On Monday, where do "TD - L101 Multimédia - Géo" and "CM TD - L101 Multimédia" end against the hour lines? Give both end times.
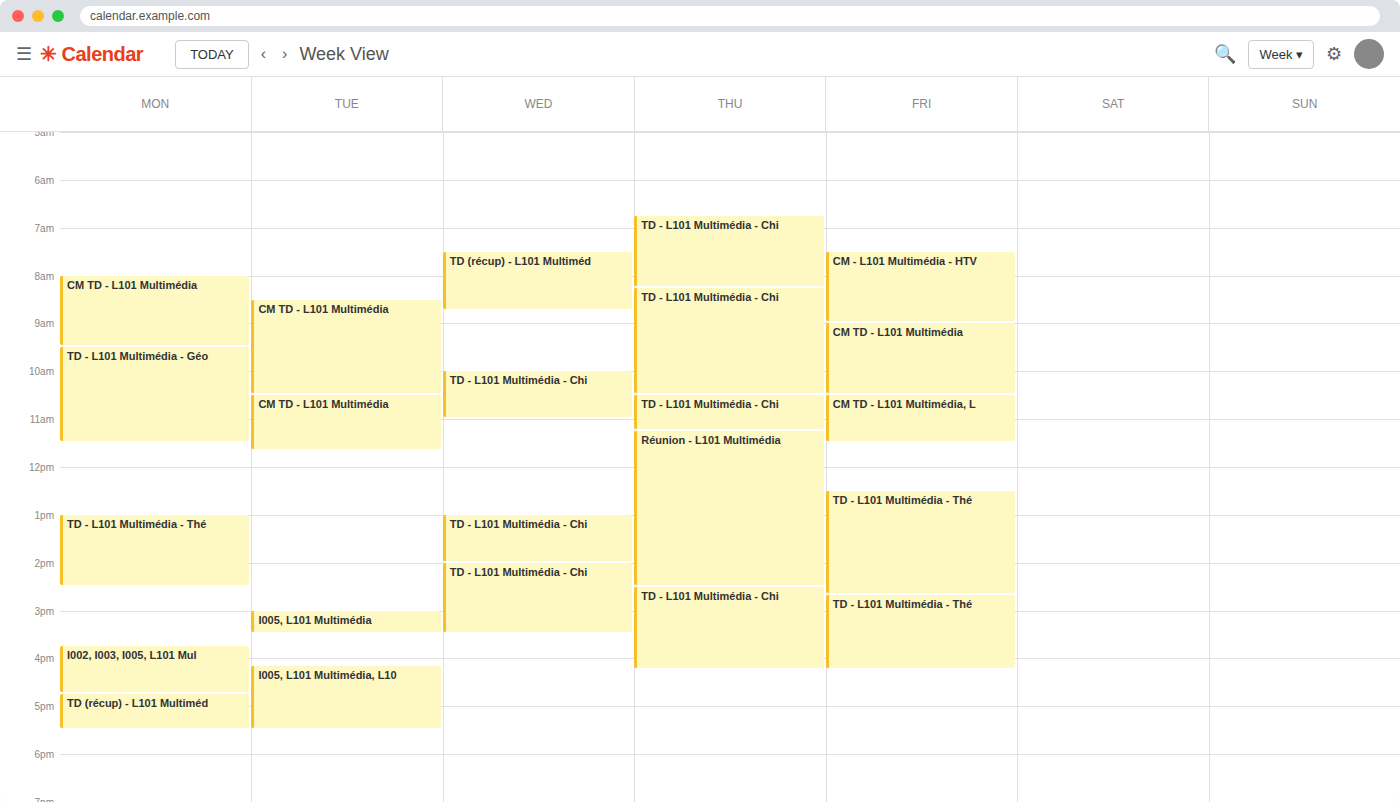
"TD - L101 Multimédia - Géo": 11:30 AM, halfway between the 11 AM and 12 PM lines. "CM TD - L101 Multimédia": 9:30 AM, halfway between the 9 AM and 10 AM lines.